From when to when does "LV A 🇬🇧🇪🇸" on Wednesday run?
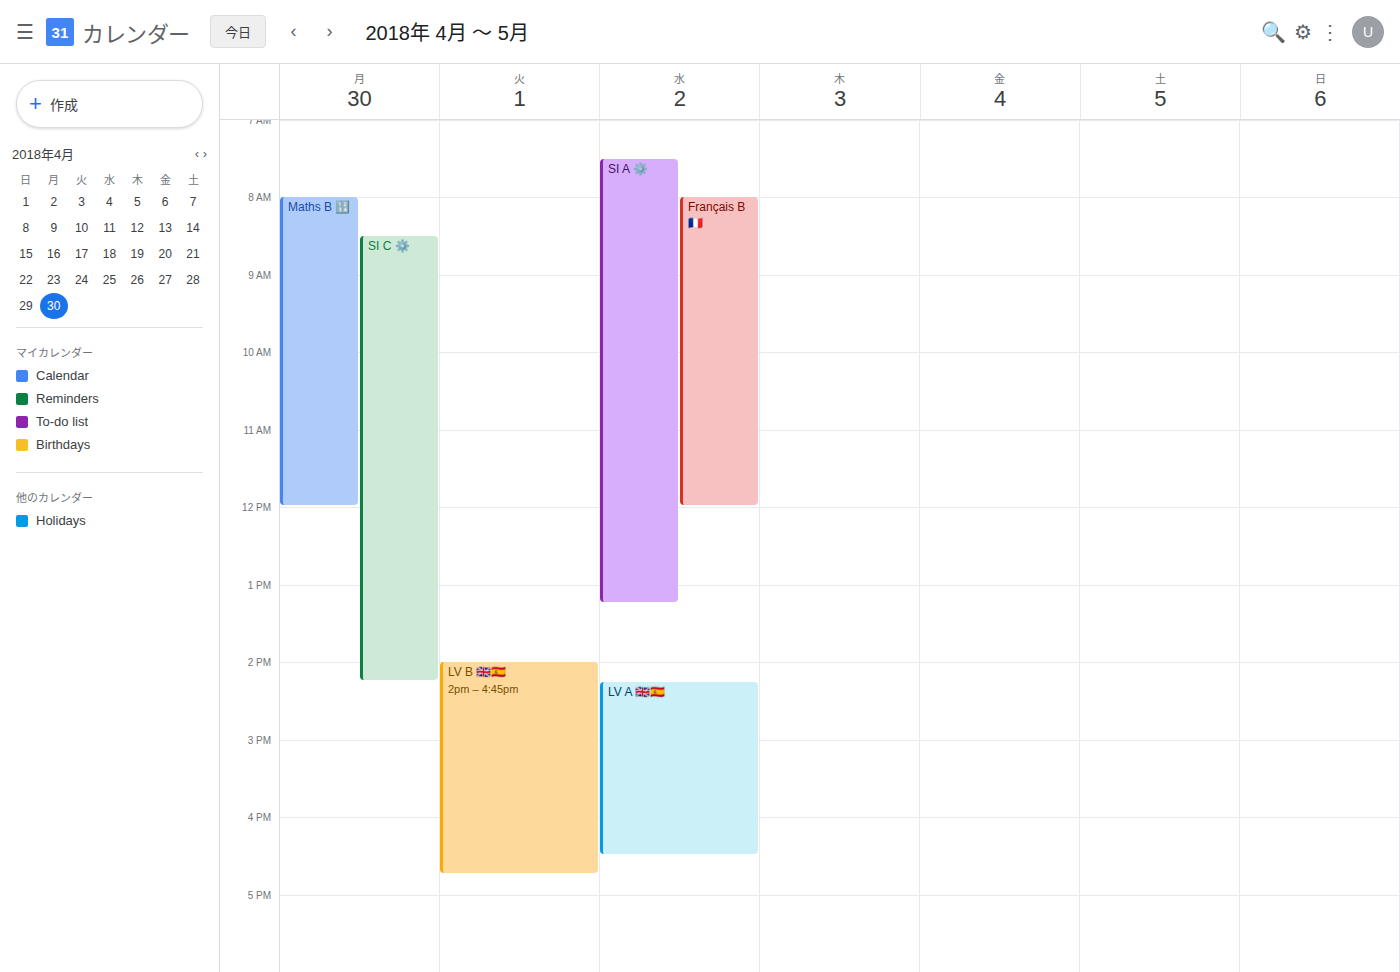
2:15 PM to 4:30 PM